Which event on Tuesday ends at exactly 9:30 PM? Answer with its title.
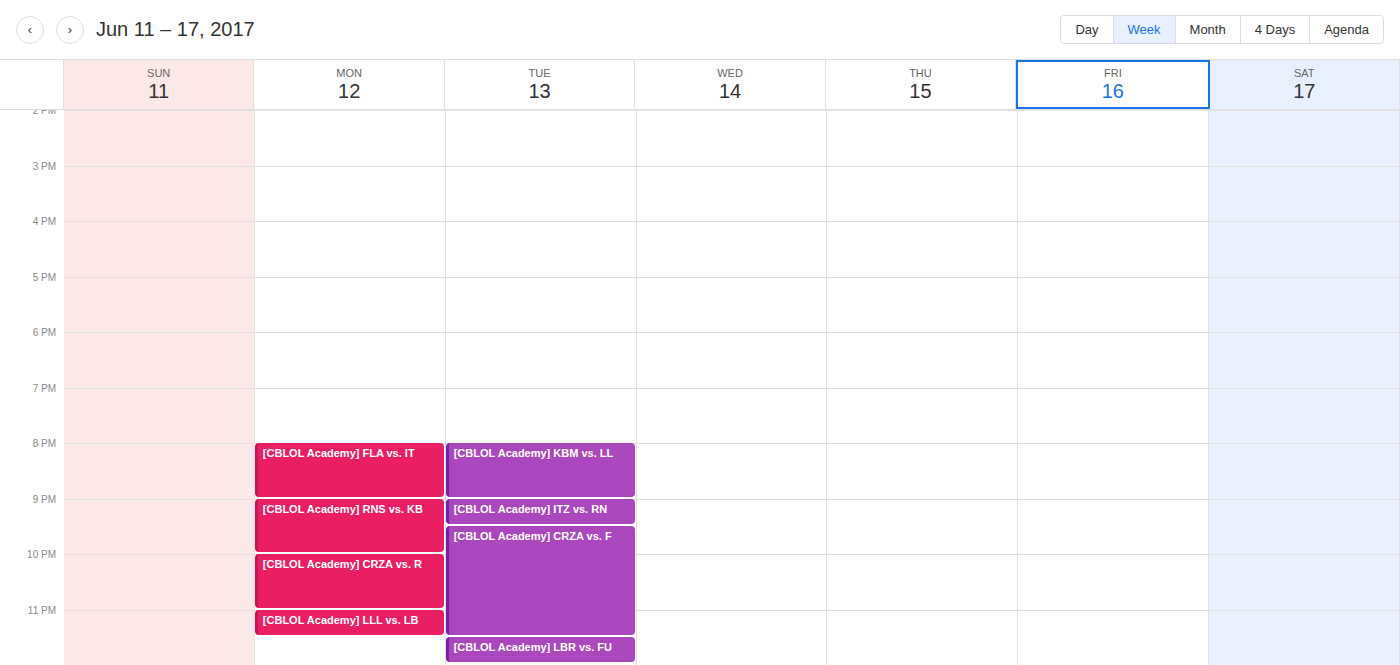
"[CBLOL Academy] ITZ vs. RN"